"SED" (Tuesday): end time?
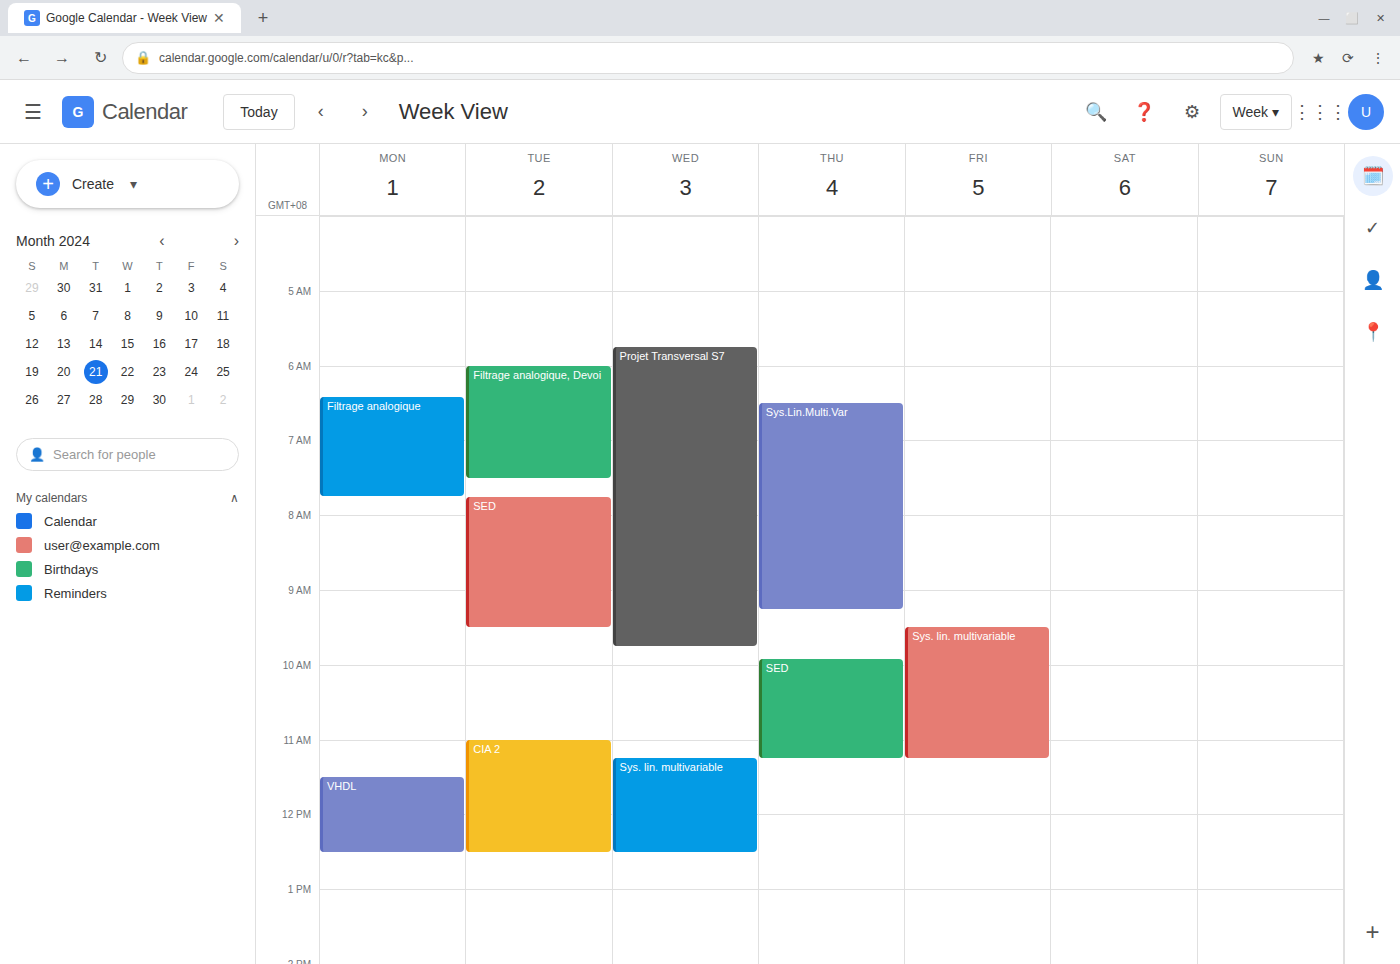
9:30 AM